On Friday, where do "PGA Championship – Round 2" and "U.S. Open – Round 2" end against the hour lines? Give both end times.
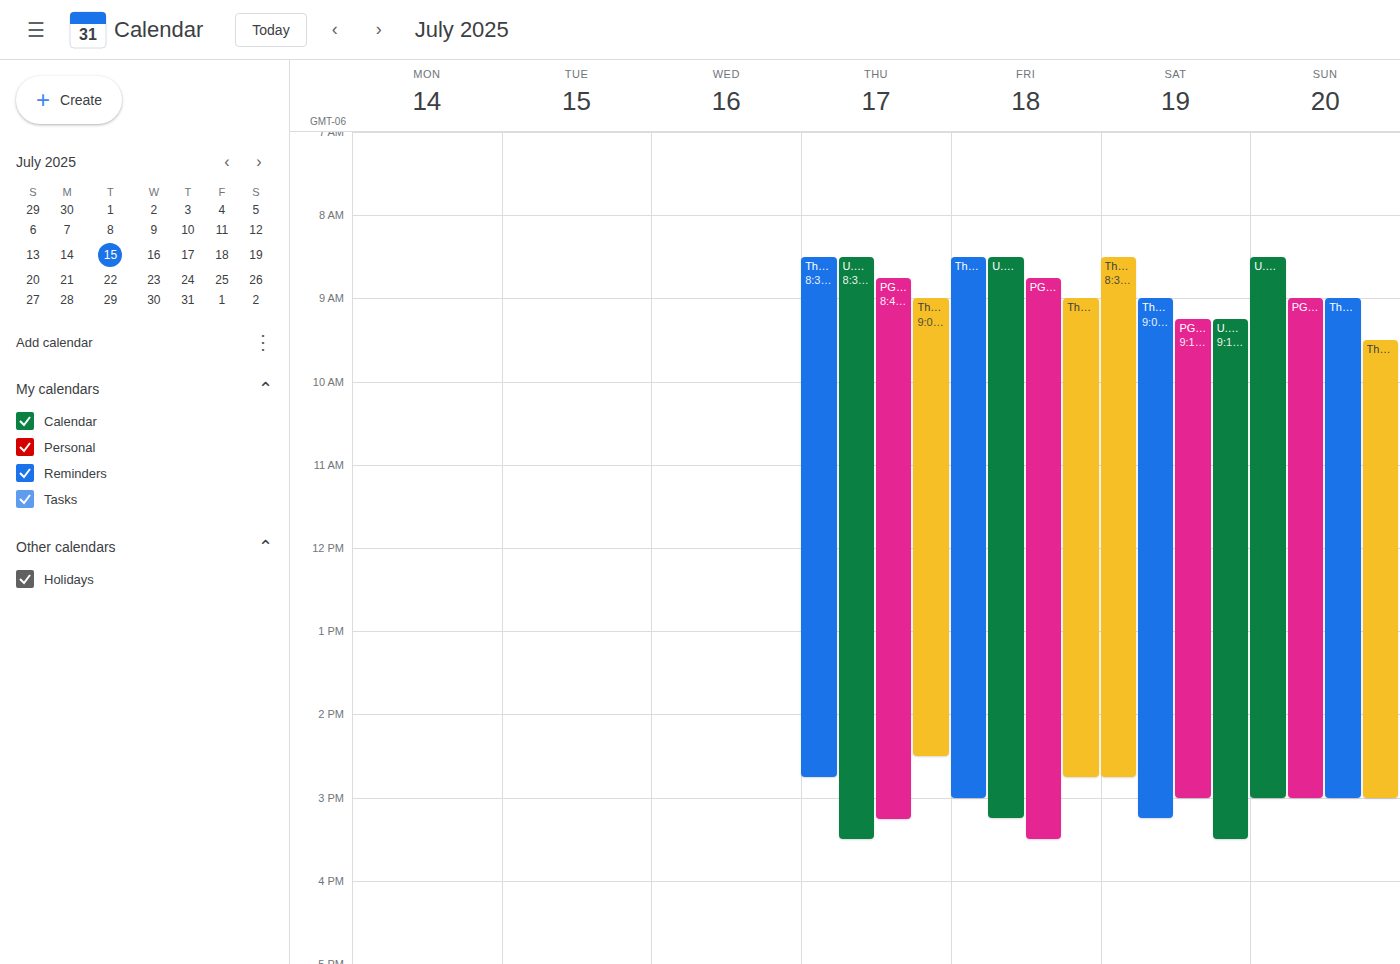
"PGA Championship – Round 2": 3:30 PM, halfway between the 3 PM and 4 PM lines. "U.S. Open – Round 2": 3:15 PM, neither: a quarter of the way from the 3 PM line to the 4 PM line.